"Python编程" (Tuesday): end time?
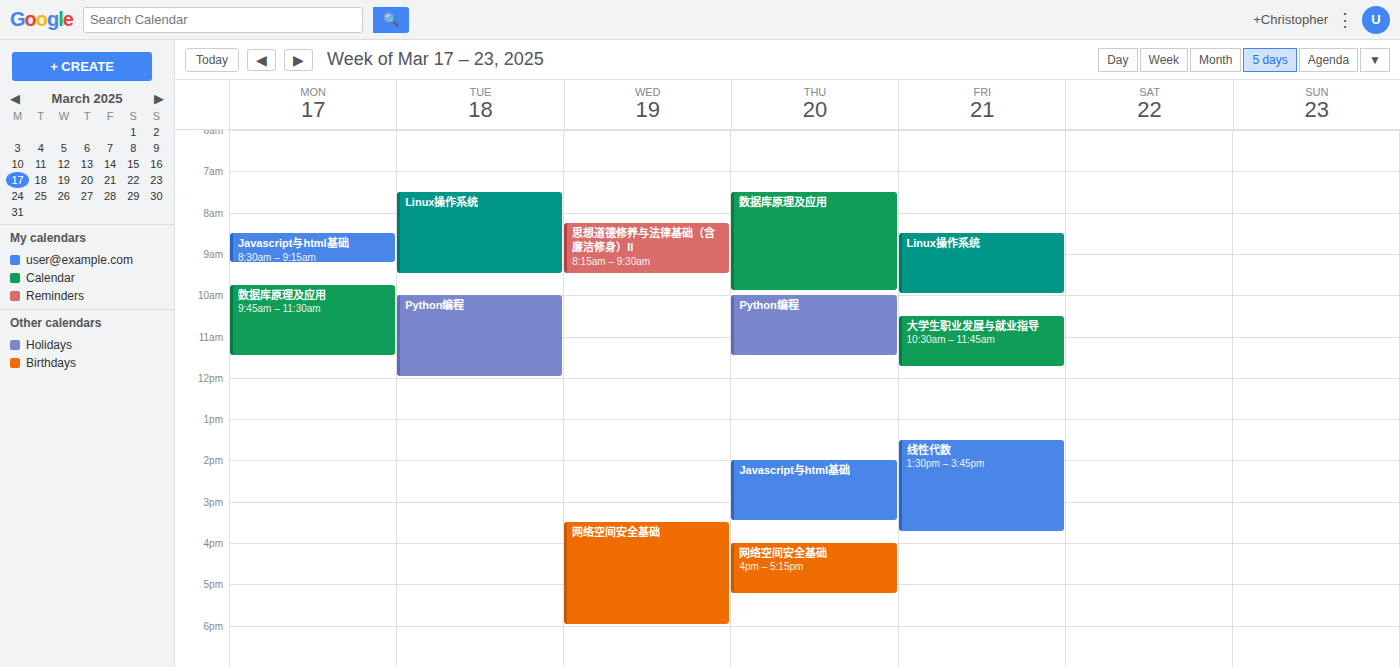
12:00 PM